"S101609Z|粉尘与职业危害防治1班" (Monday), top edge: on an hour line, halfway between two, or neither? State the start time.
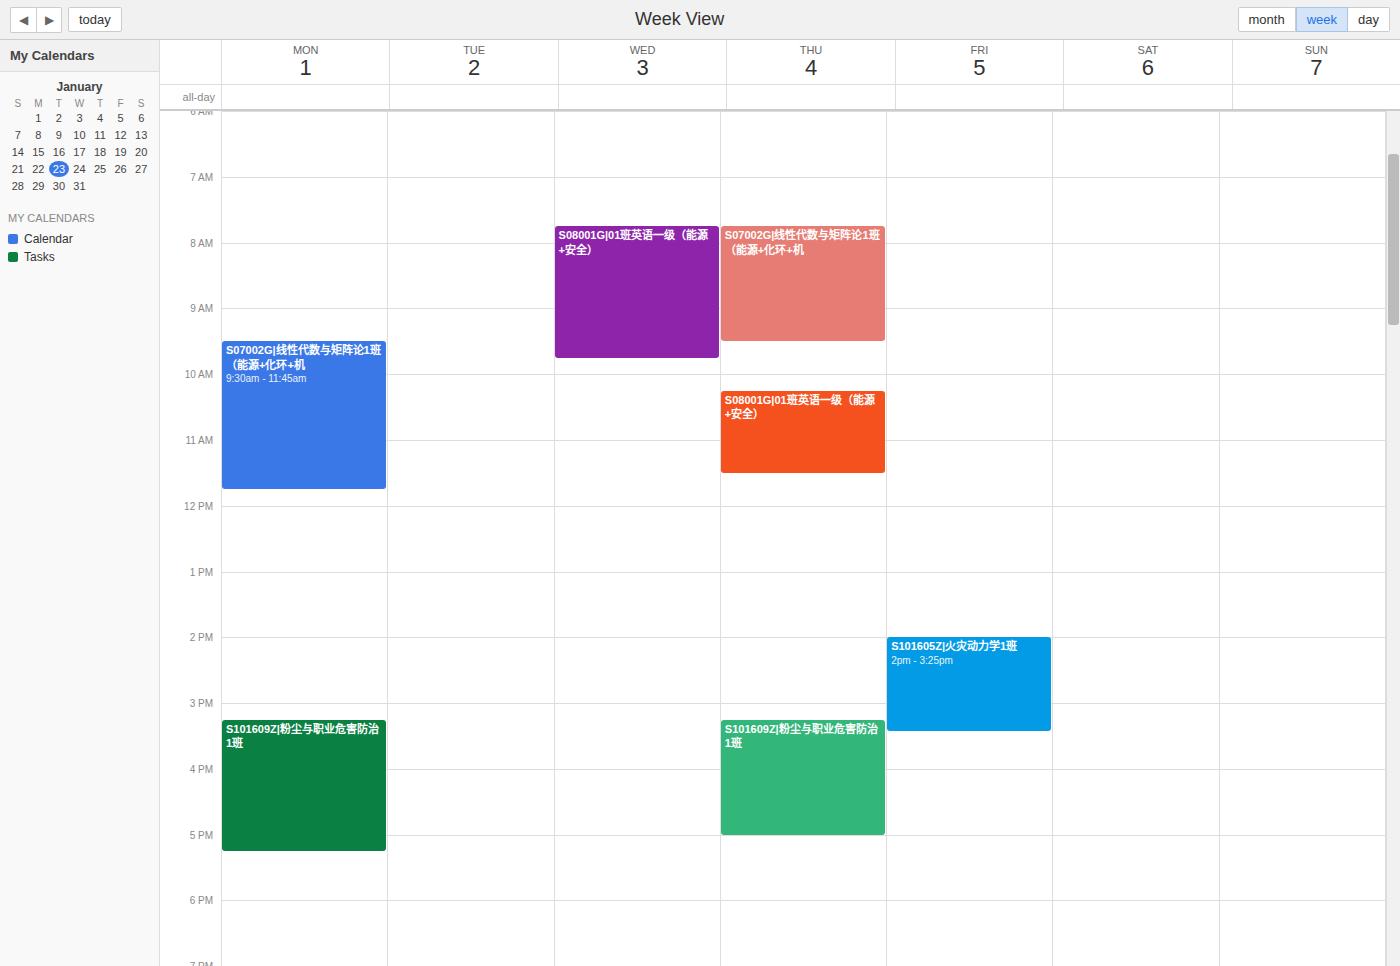
3:15 PM -- neither: a quarter of the way from the 3 PM line to the 4 PM line.